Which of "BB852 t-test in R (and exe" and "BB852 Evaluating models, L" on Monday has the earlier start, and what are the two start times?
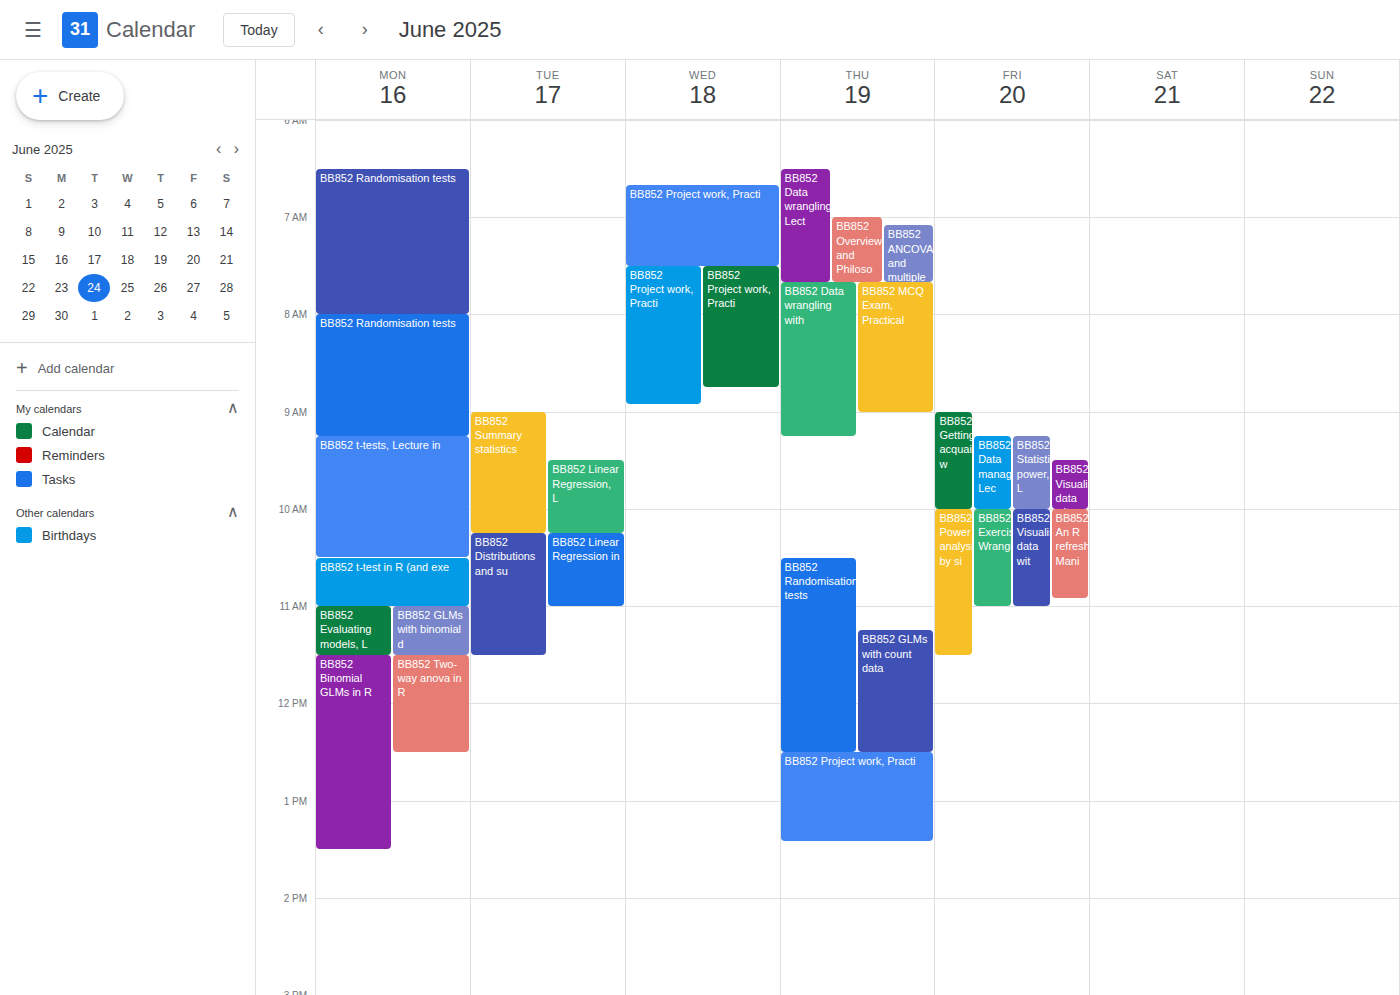
"BB852 t-test in R (and exe" 10:30 AM; "BB852 Evaluating models, L" 11:00 AM.